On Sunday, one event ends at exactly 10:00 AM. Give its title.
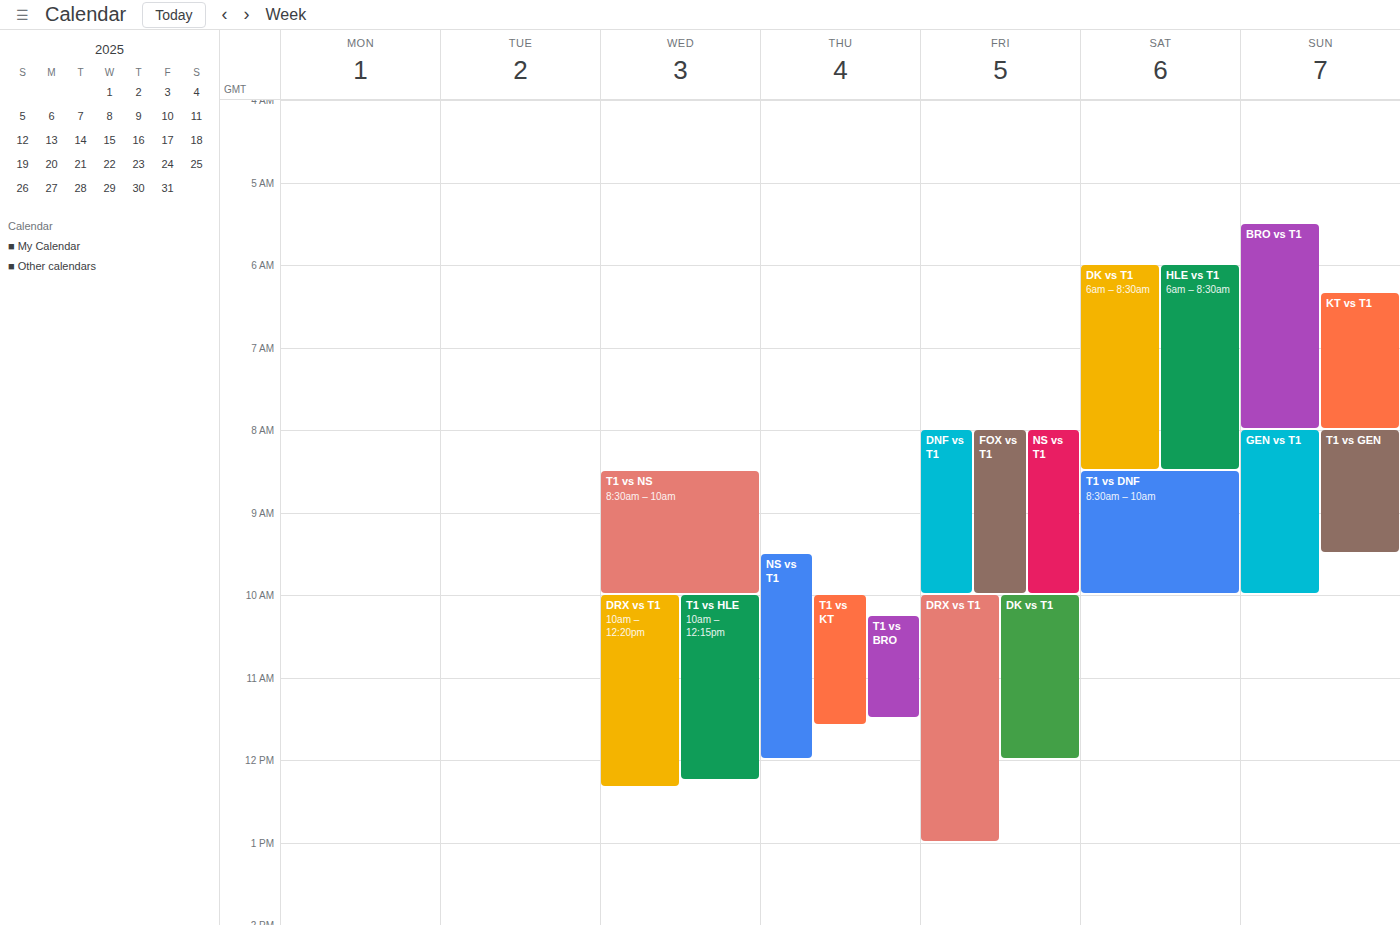
"GEN vs T1"